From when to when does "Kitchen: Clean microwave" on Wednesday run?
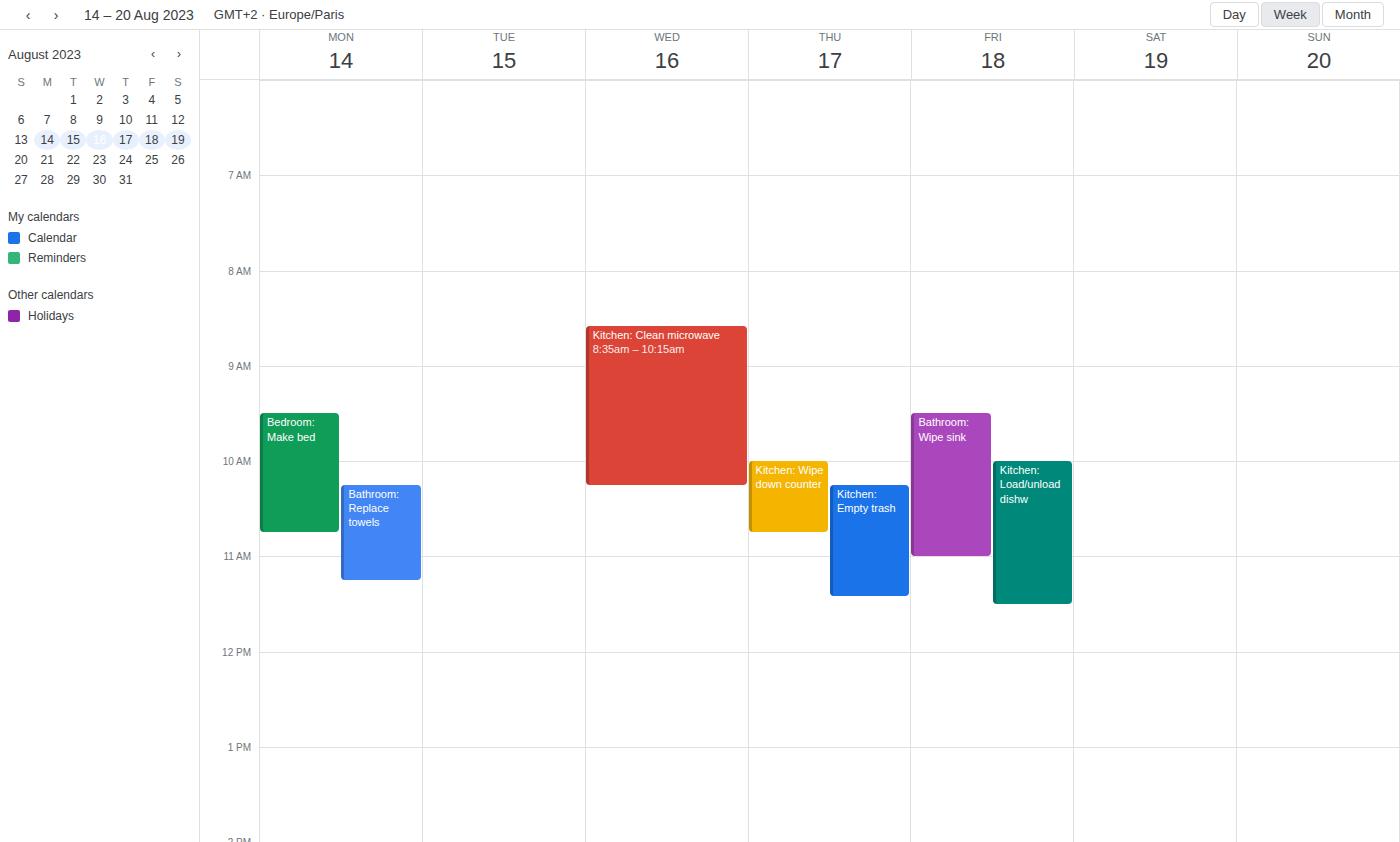
8:35 AM to 10:15 AM